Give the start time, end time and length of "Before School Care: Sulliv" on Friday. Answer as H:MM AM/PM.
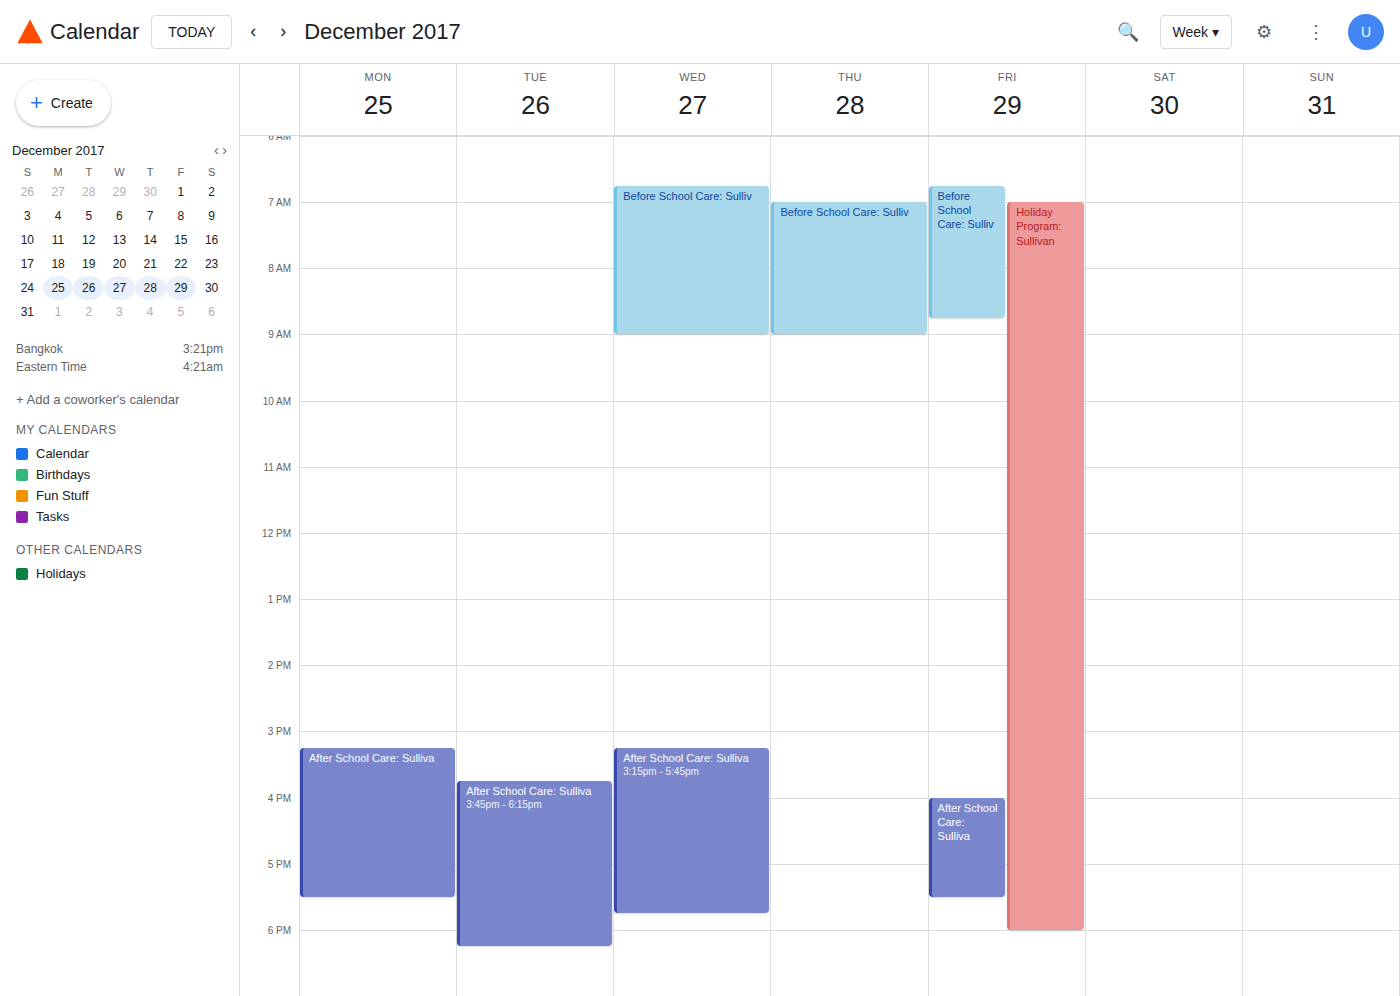
6:45 AM to 8:45 AM, 2 hours